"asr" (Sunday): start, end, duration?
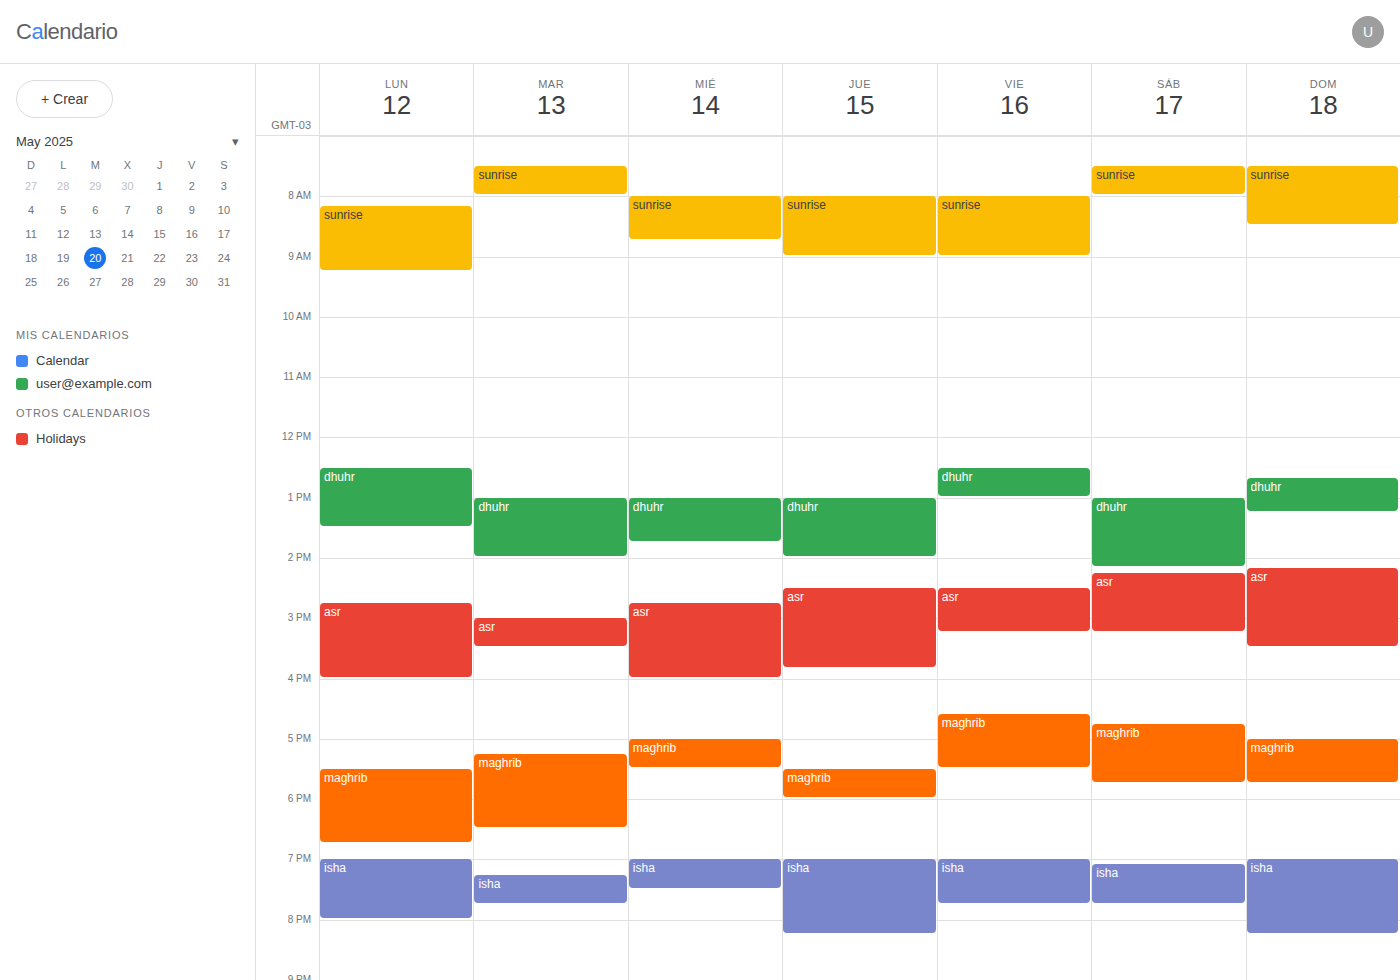
2:10 PM to 3:30 PM, 1 hour 20 minutes